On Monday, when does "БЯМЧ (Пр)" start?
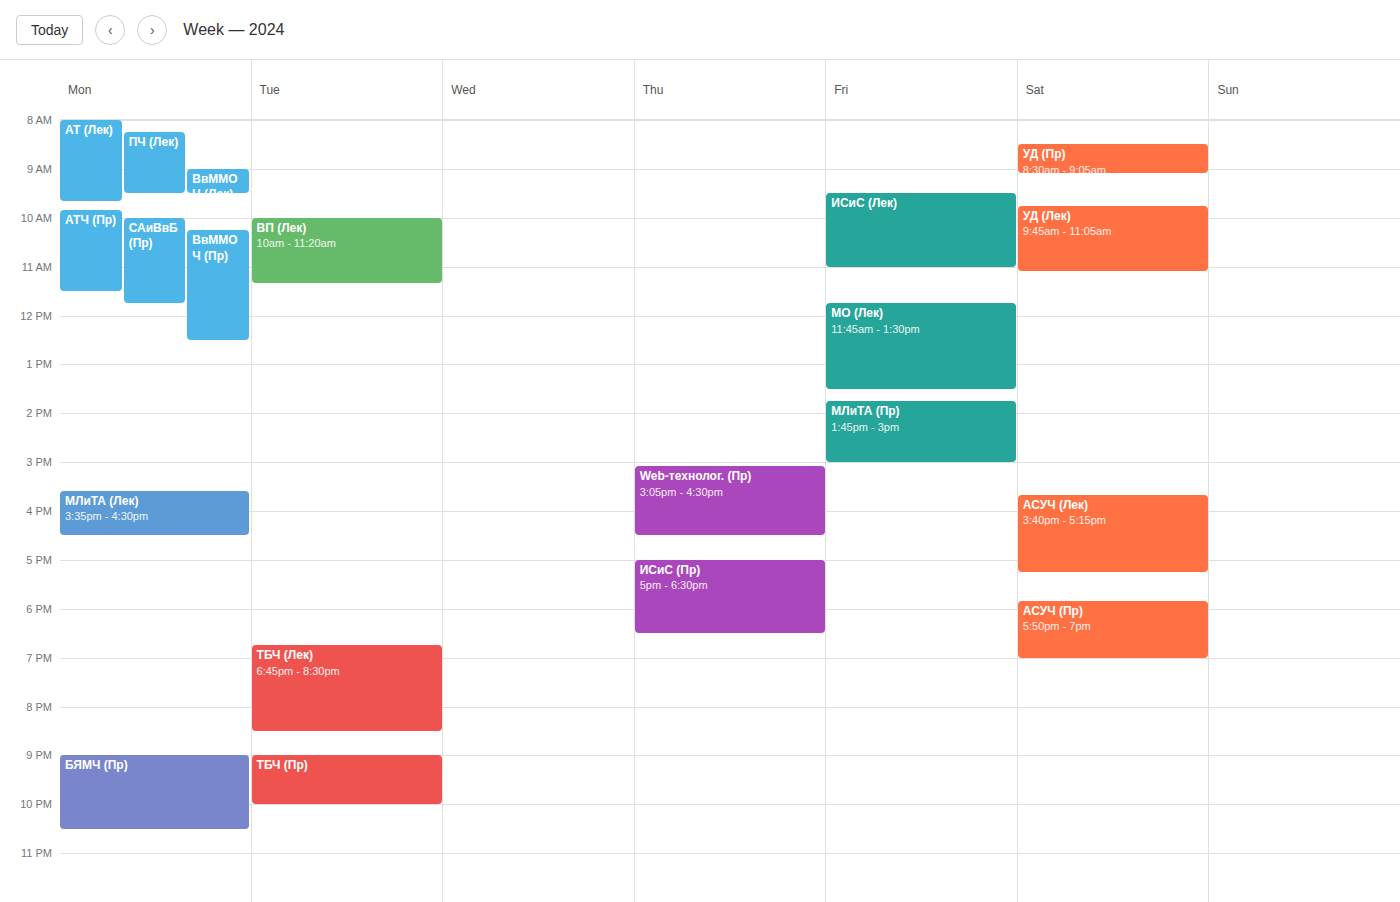
9:00 PM